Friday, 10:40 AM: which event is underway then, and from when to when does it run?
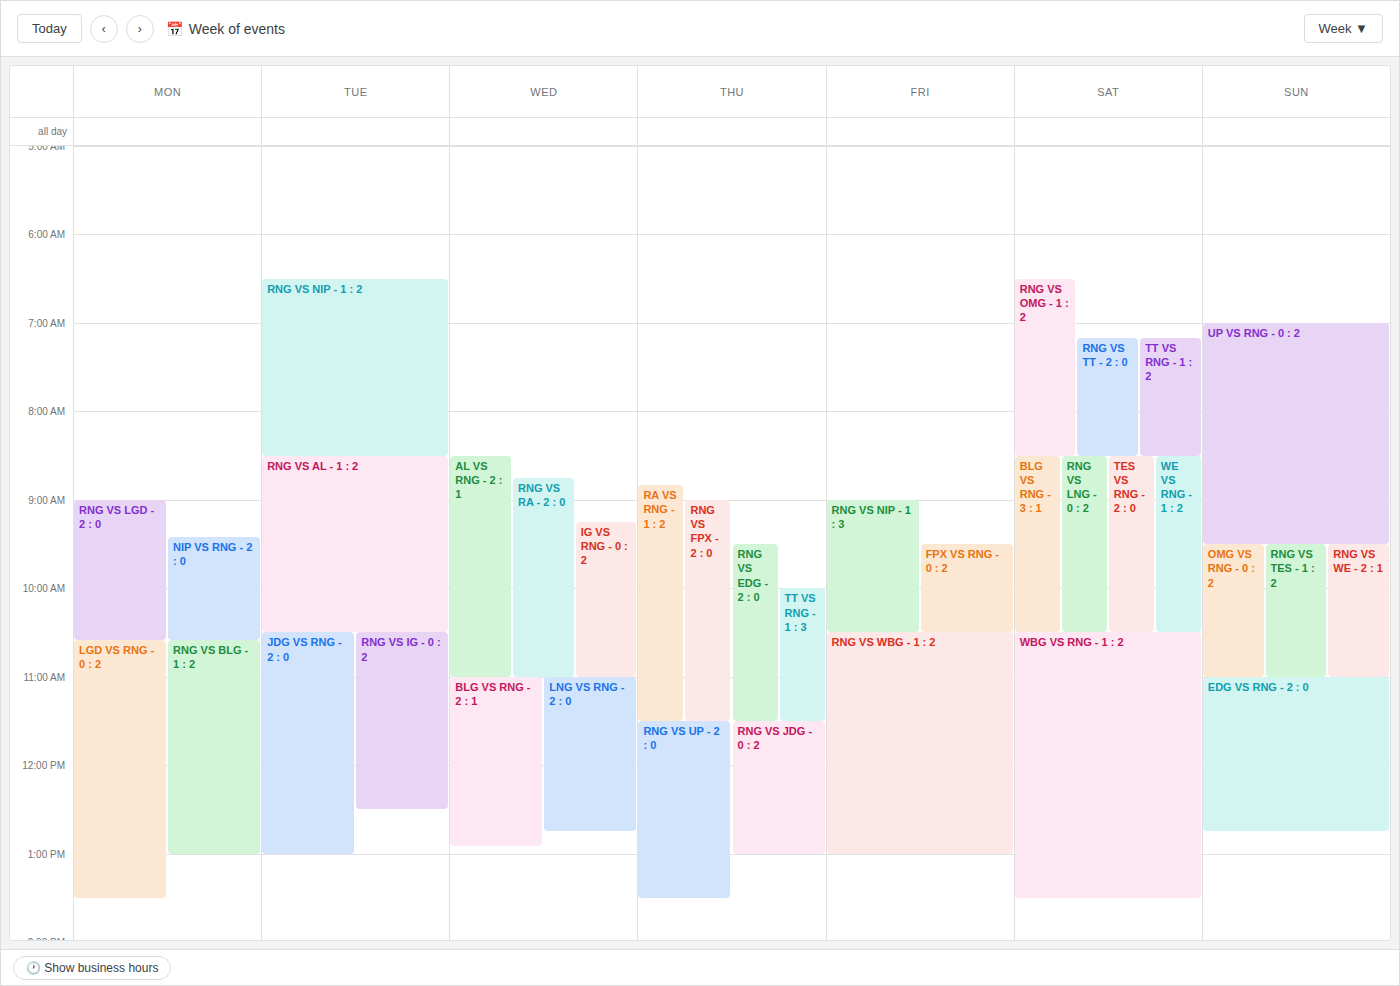
"RNG vs WBG - 1 : 2", 10:30 AM to 1:00 PM